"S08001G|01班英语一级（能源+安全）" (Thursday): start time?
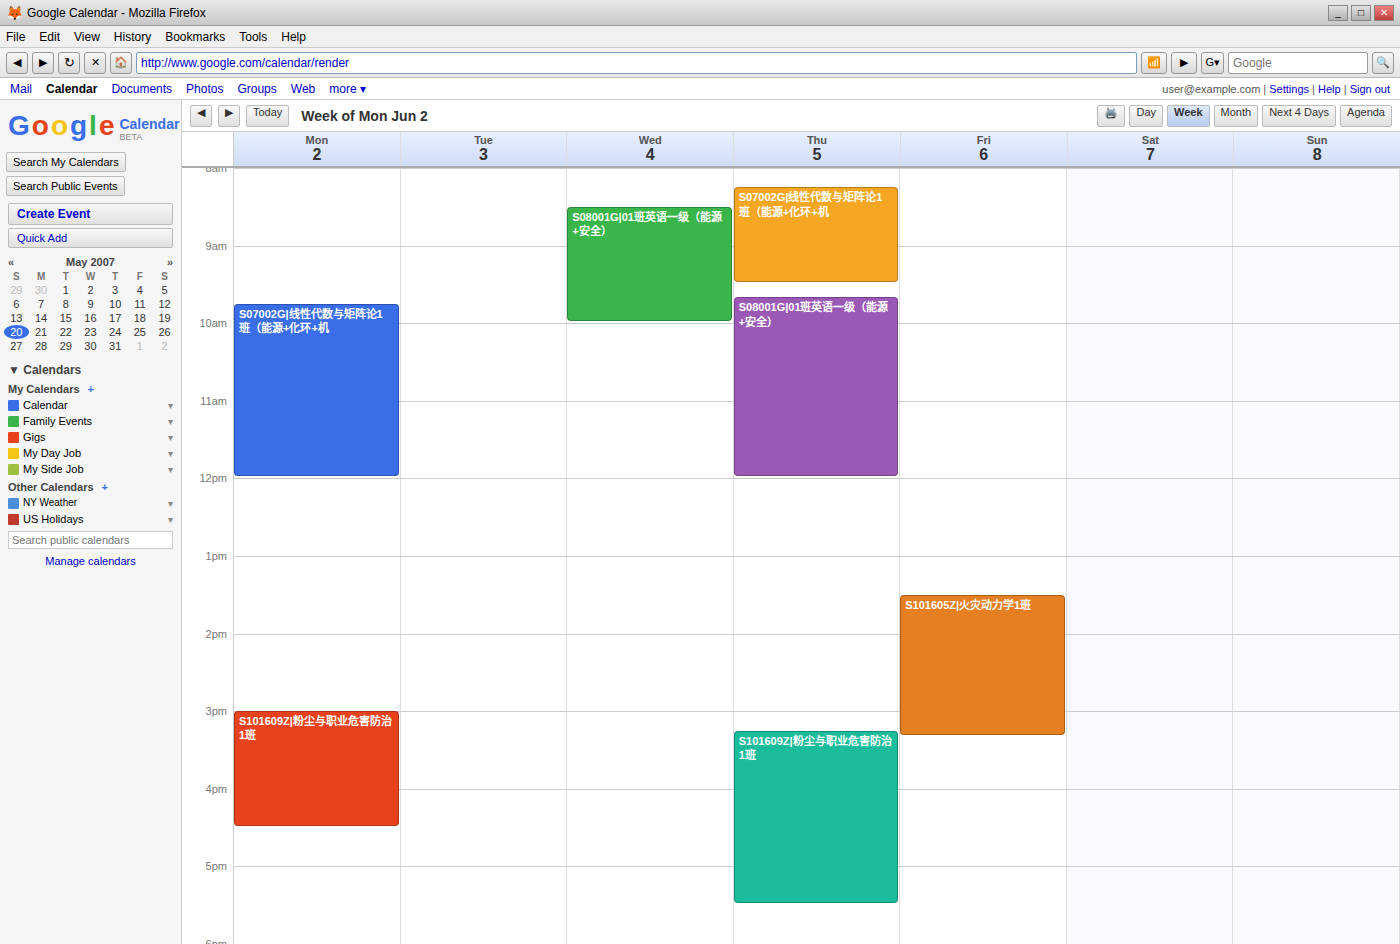
9:40 AM